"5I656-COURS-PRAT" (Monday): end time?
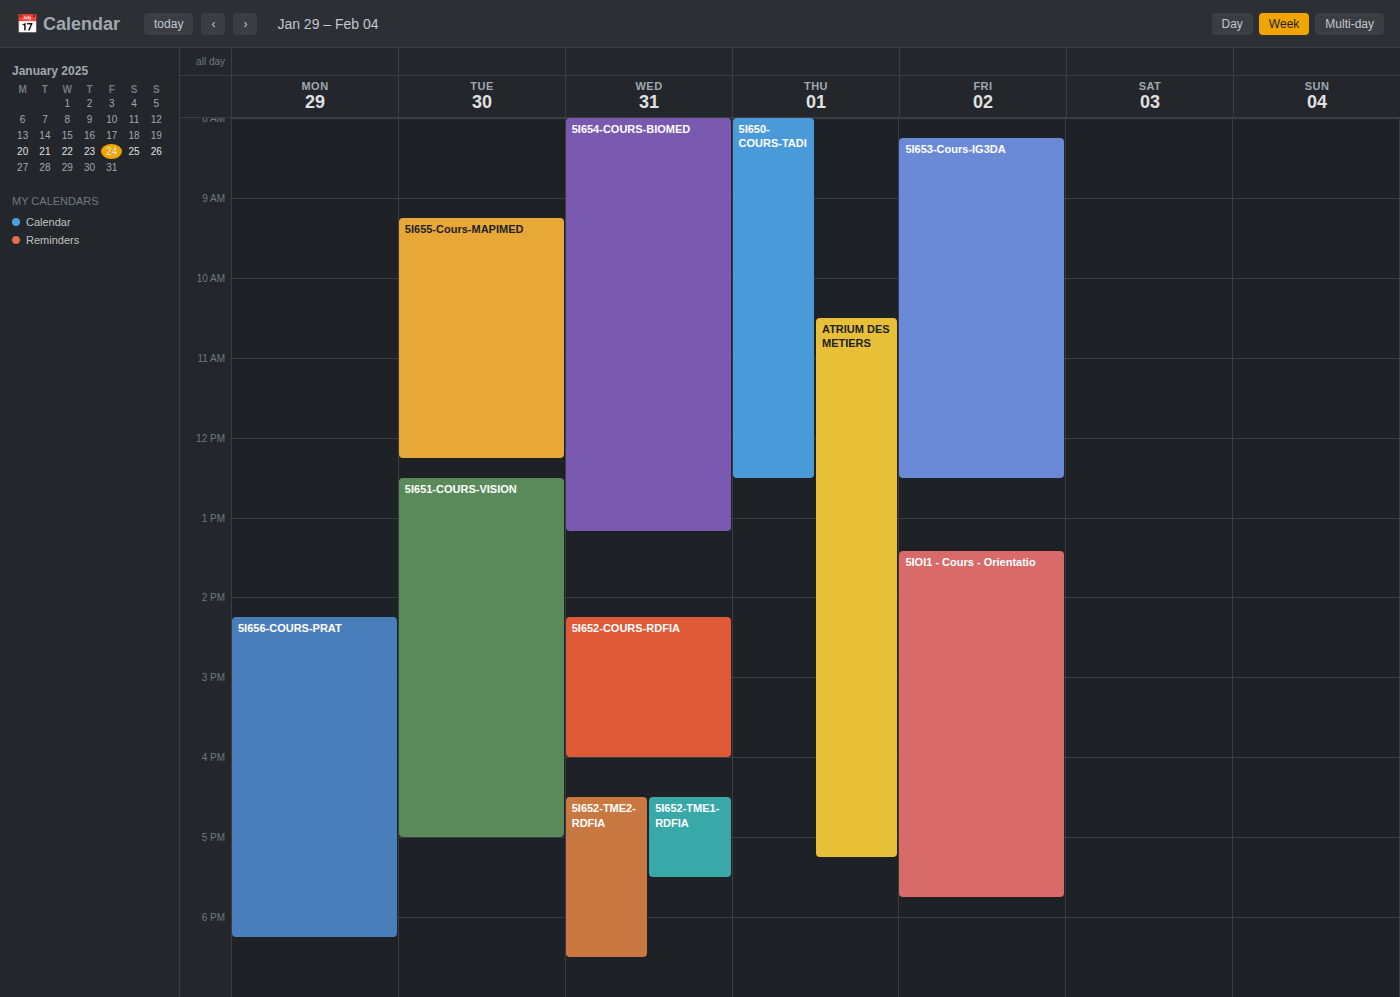
6:15 PM